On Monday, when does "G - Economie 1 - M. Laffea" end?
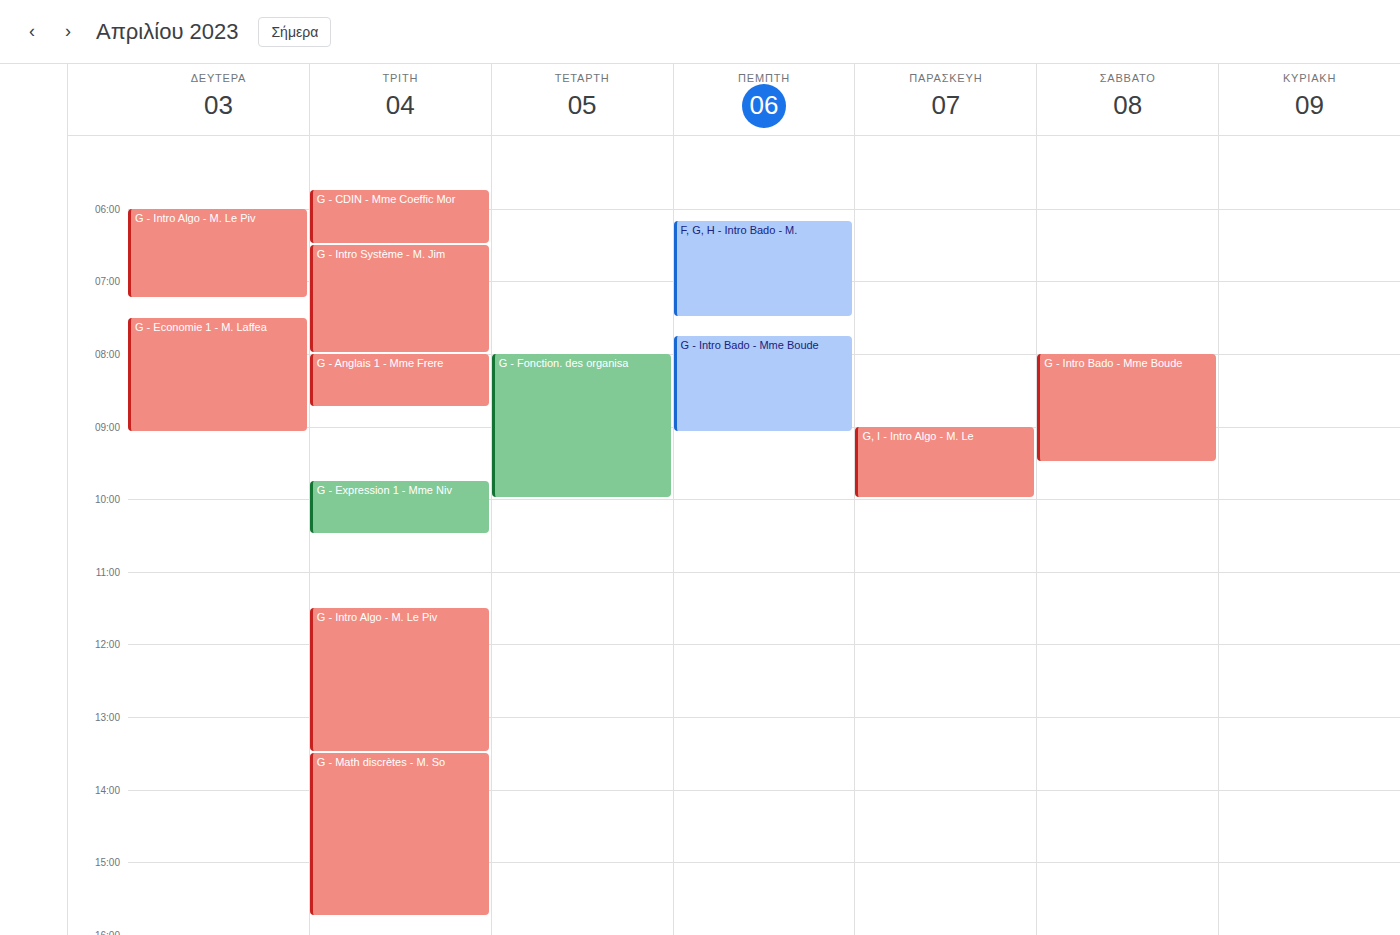
9:05 AM